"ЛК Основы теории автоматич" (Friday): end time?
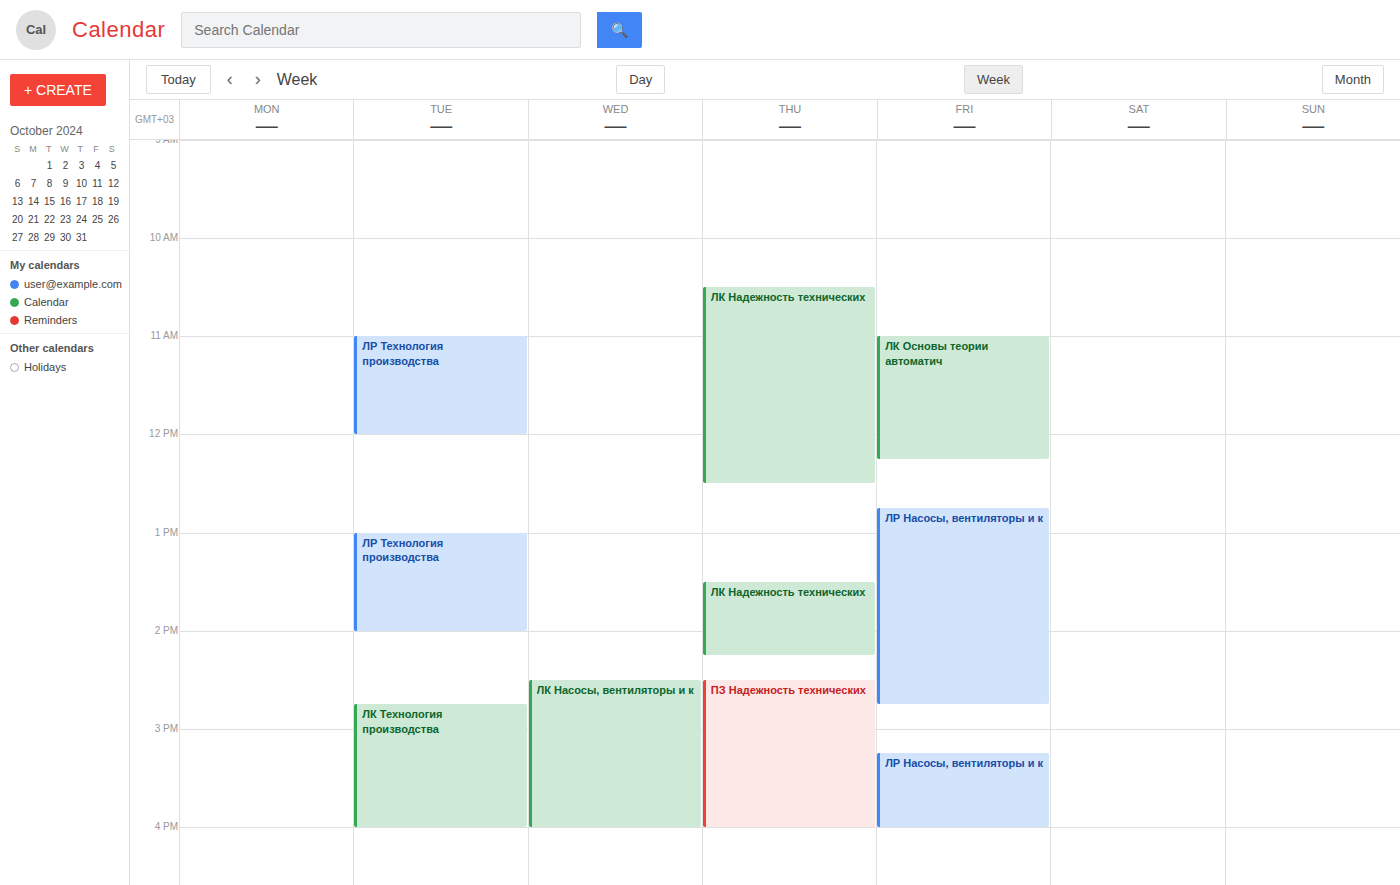
12:15 PM